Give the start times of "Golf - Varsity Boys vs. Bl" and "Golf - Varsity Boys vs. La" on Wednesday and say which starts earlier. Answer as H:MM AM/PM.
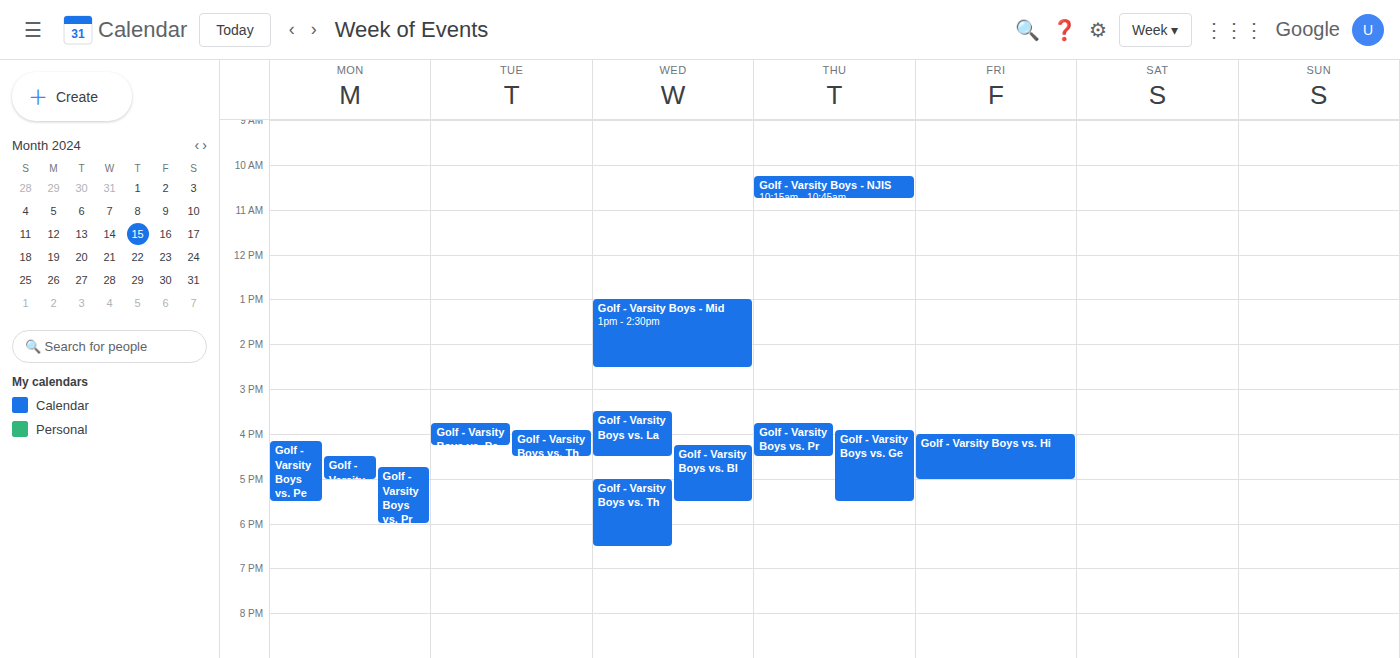
"Golf - Varsity Boys vs. La" 3:30 PM; "Golf - Varsity Boys vs. Bl" 4:15 PM.